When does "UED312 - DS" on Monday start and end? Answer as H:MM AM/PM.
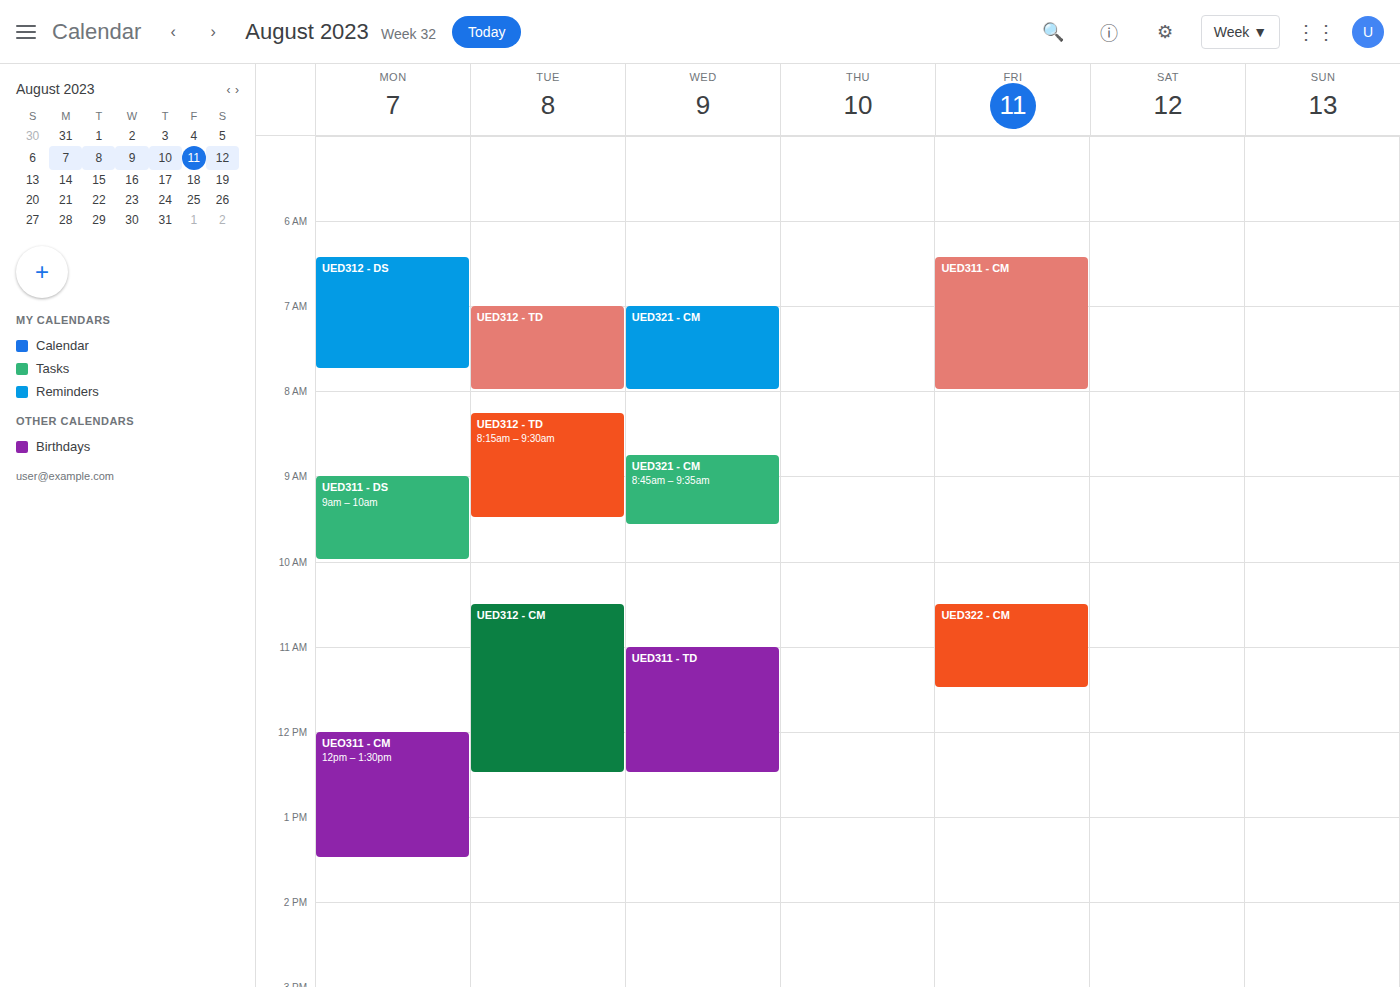
6:25 AM to 7:45 AM